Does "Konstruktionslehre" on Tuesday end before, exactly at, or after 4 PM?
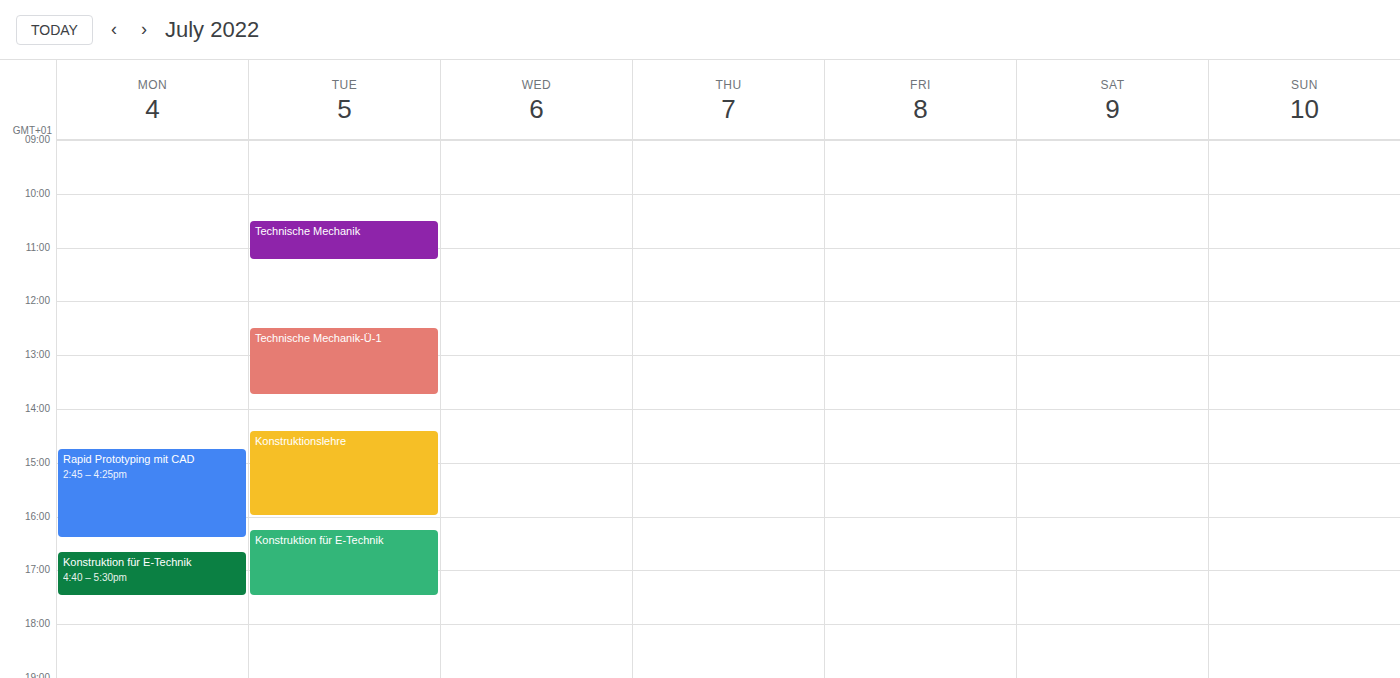
4:00 PM -- exactly at 4 PM, on the 4 PM line.